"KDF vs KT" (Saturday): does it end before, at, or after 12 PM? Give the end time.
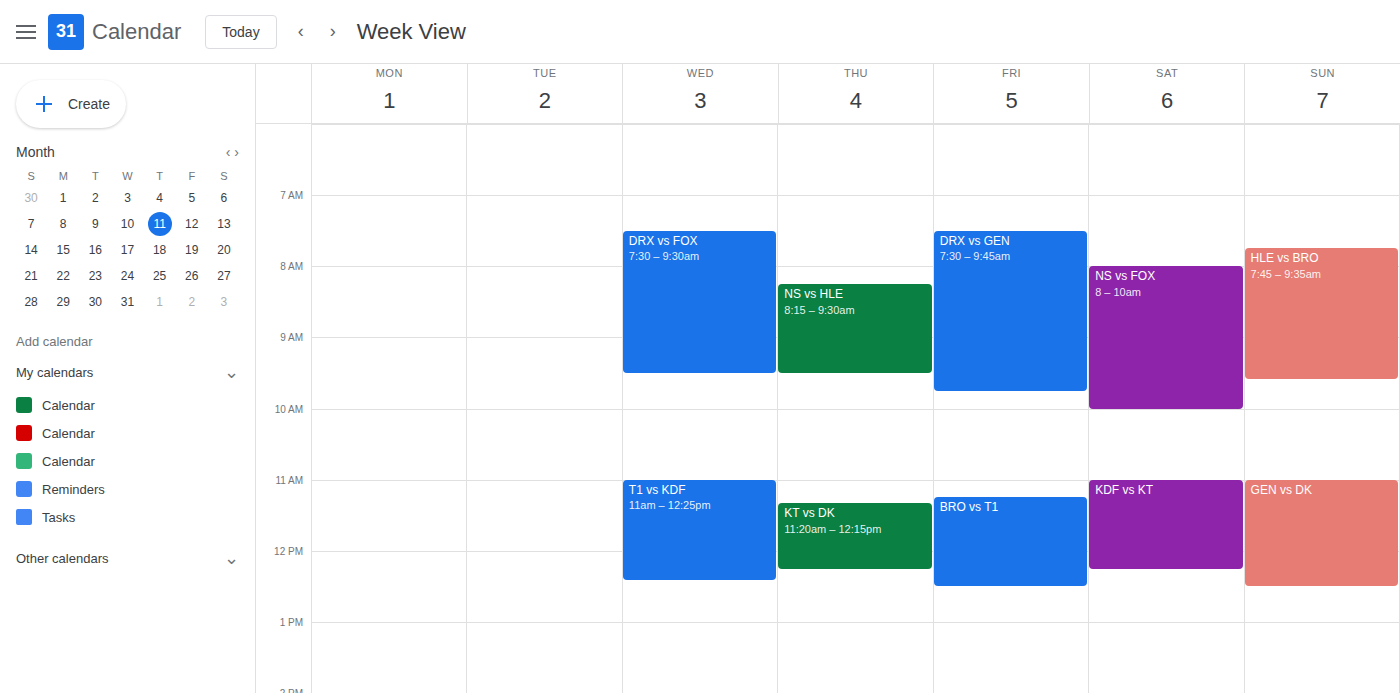
12:15 PM -- after 12 PM, 15 minutes below the 12 PM line.